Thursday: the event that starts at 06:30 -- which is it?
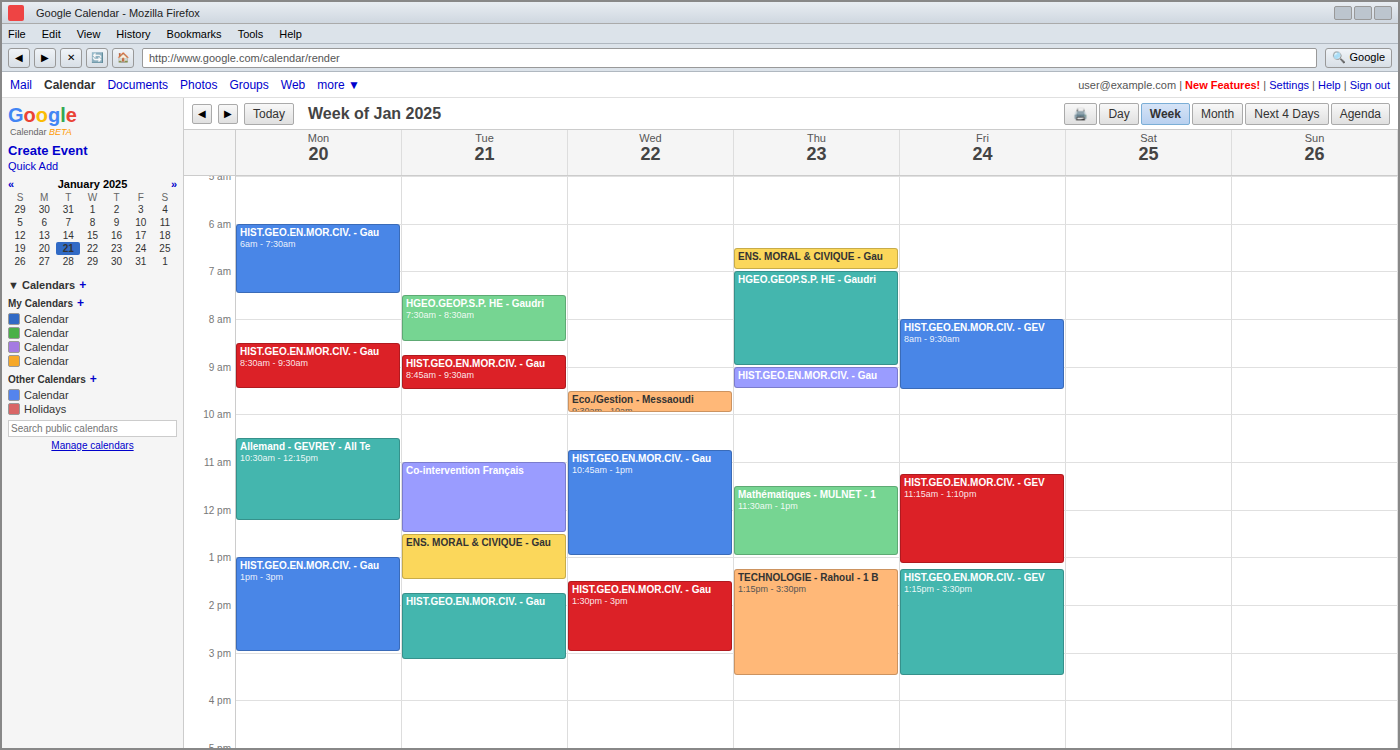
"ENS. MORAL & CIVIQUE - Gau"